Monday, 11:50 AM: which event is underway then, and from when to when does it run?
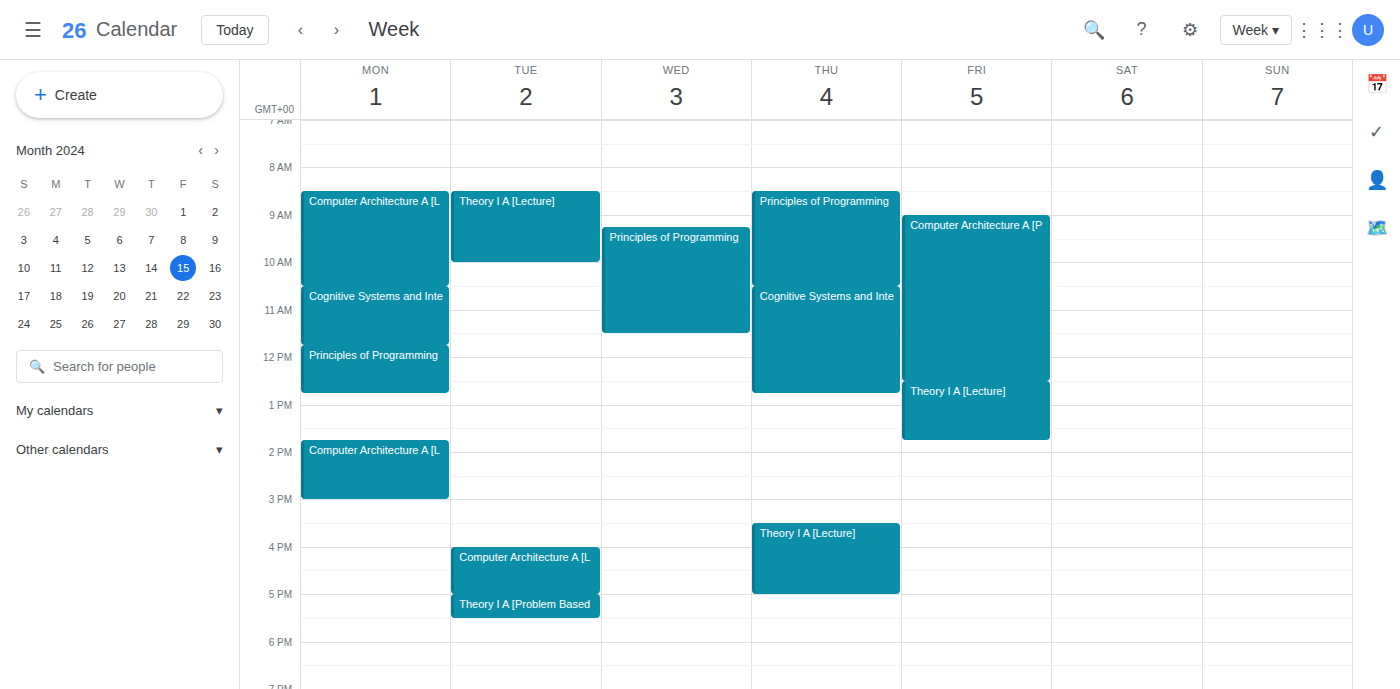
"Principles of Programming", 11:45 AM to 12:45 PM